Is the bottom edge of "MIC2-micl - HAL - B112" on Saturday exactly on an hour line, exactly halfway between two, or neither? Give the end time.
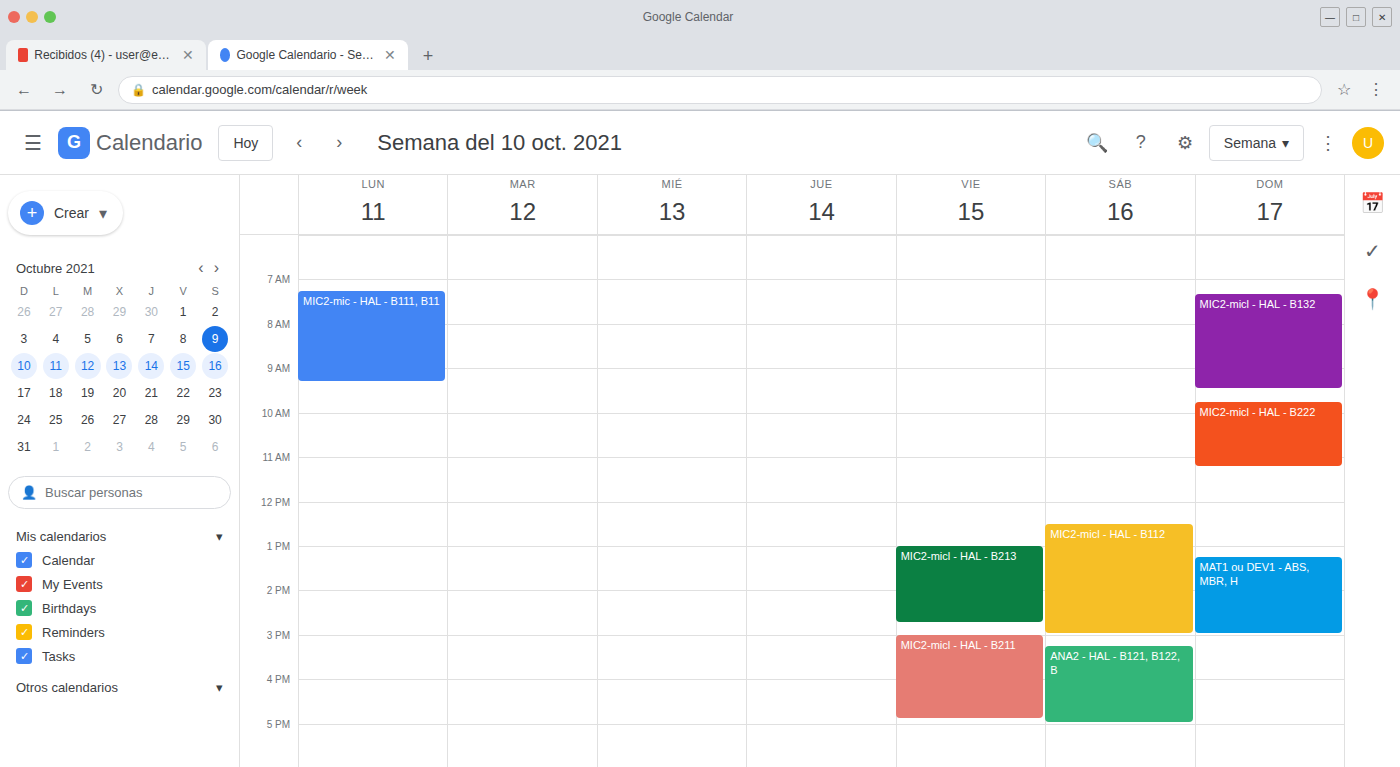
3:00 PM -- exactly on the 3 PM line.